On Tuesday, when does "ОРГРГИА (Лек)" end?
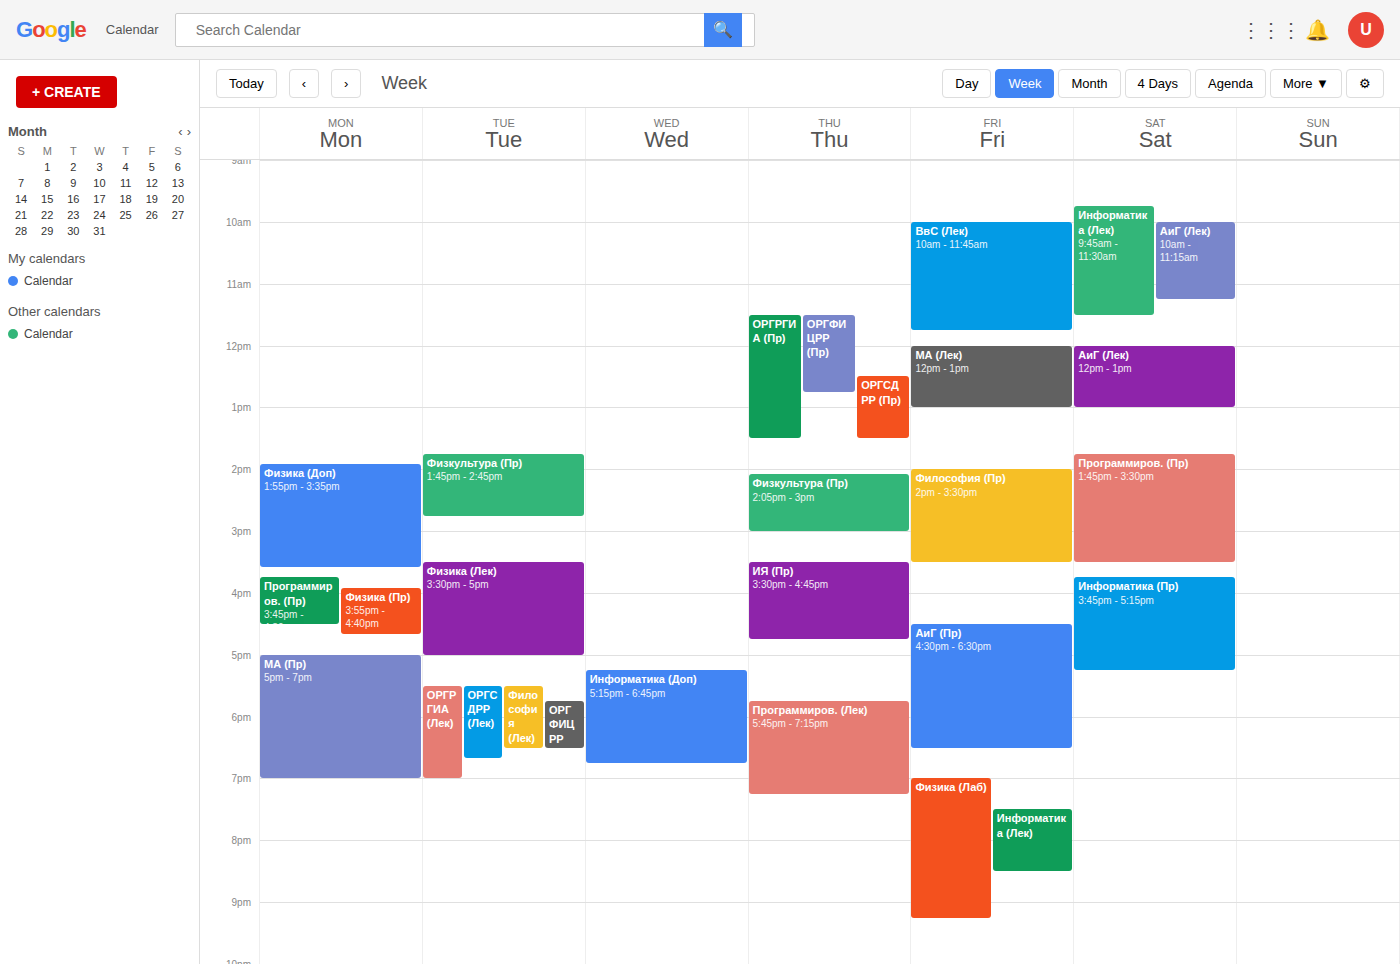
7:00 PM